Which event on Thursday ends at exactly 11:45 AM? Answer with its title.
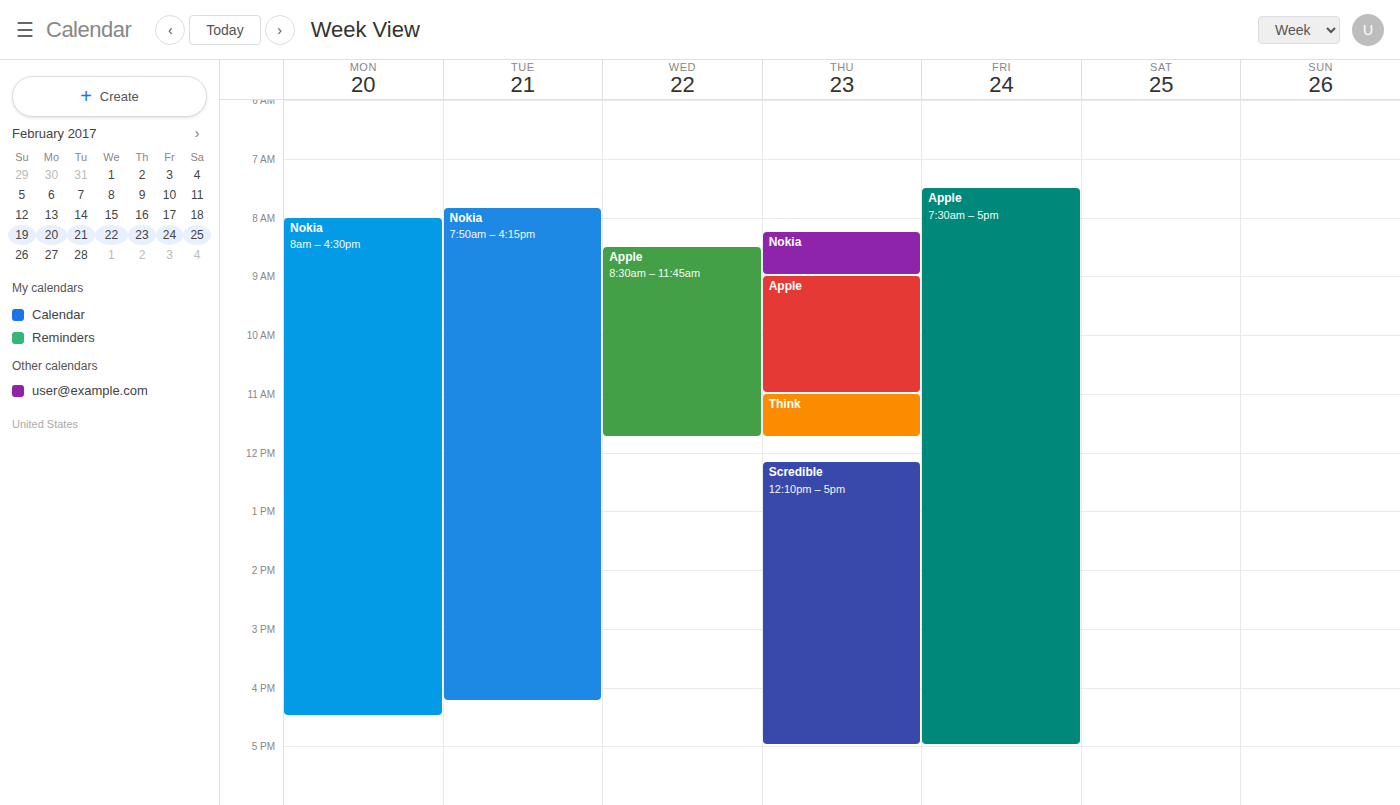
"Think"